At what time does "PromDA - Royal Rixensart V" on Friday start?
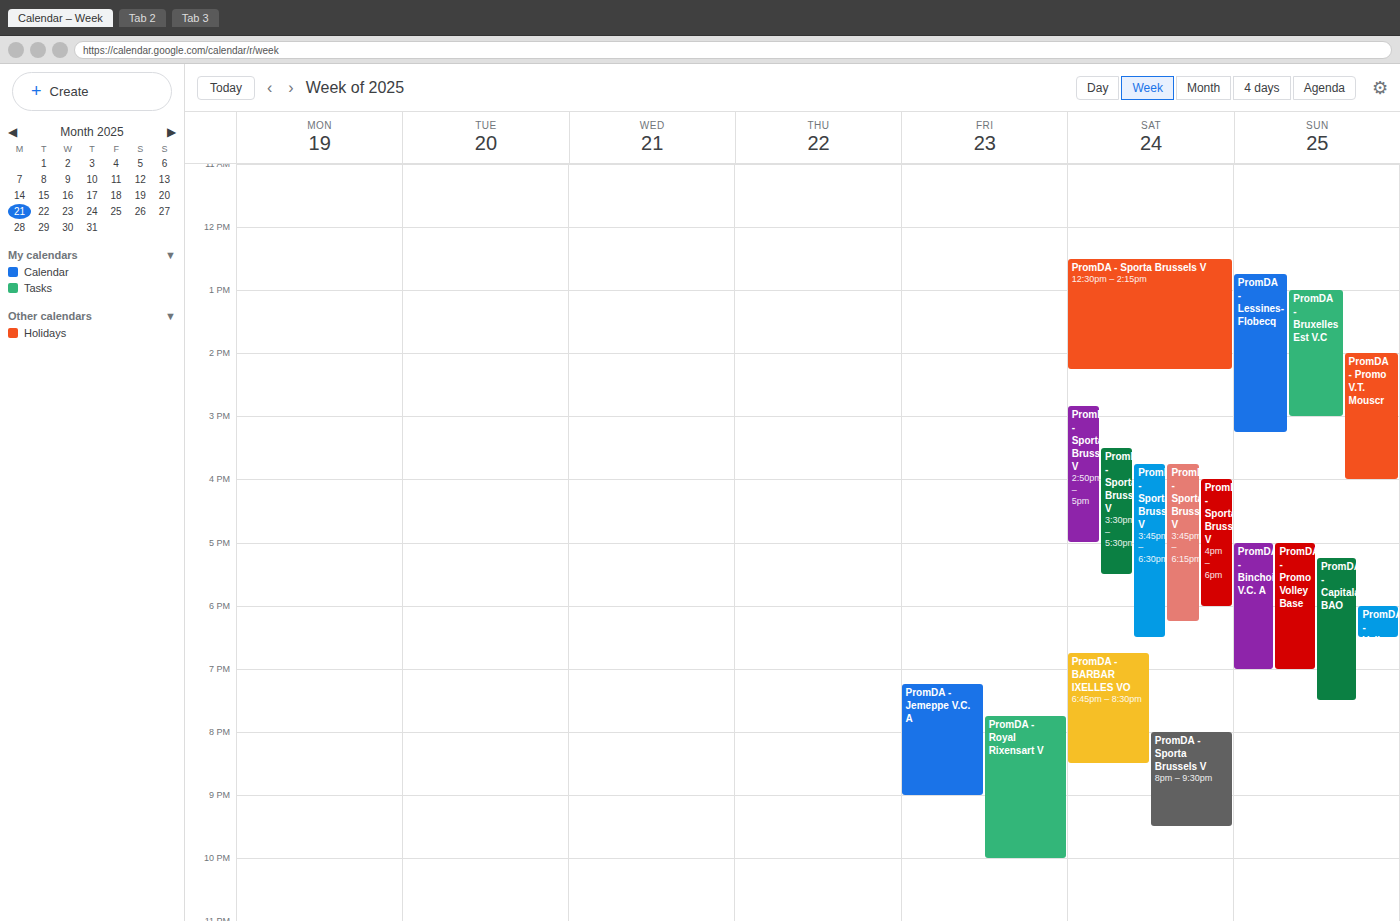
7:45 PM